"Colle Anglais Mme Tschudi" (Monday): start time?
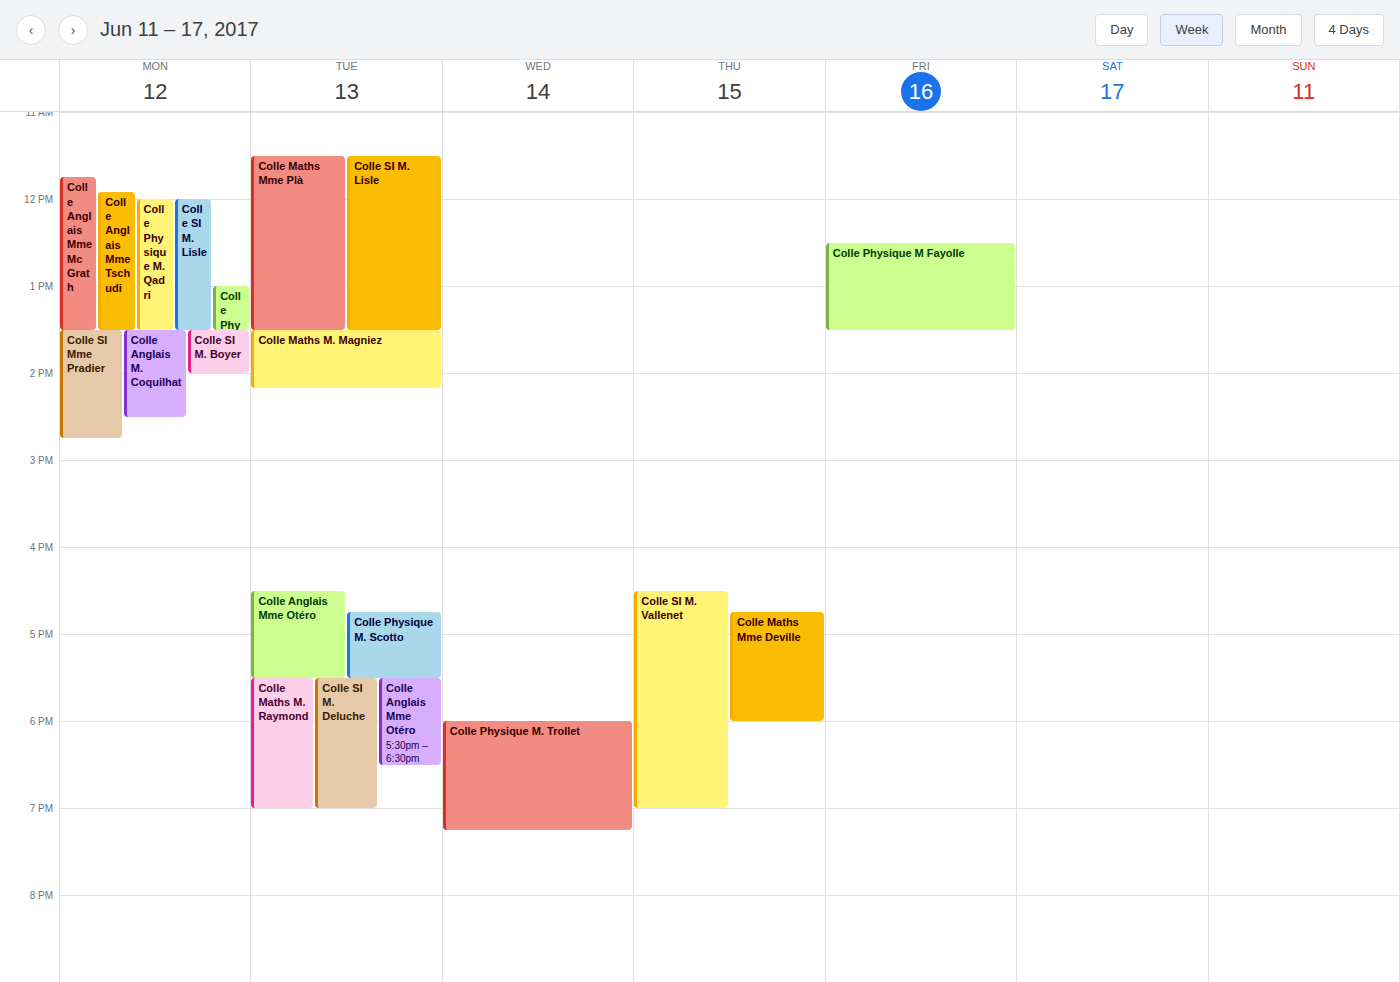
11:55 AM